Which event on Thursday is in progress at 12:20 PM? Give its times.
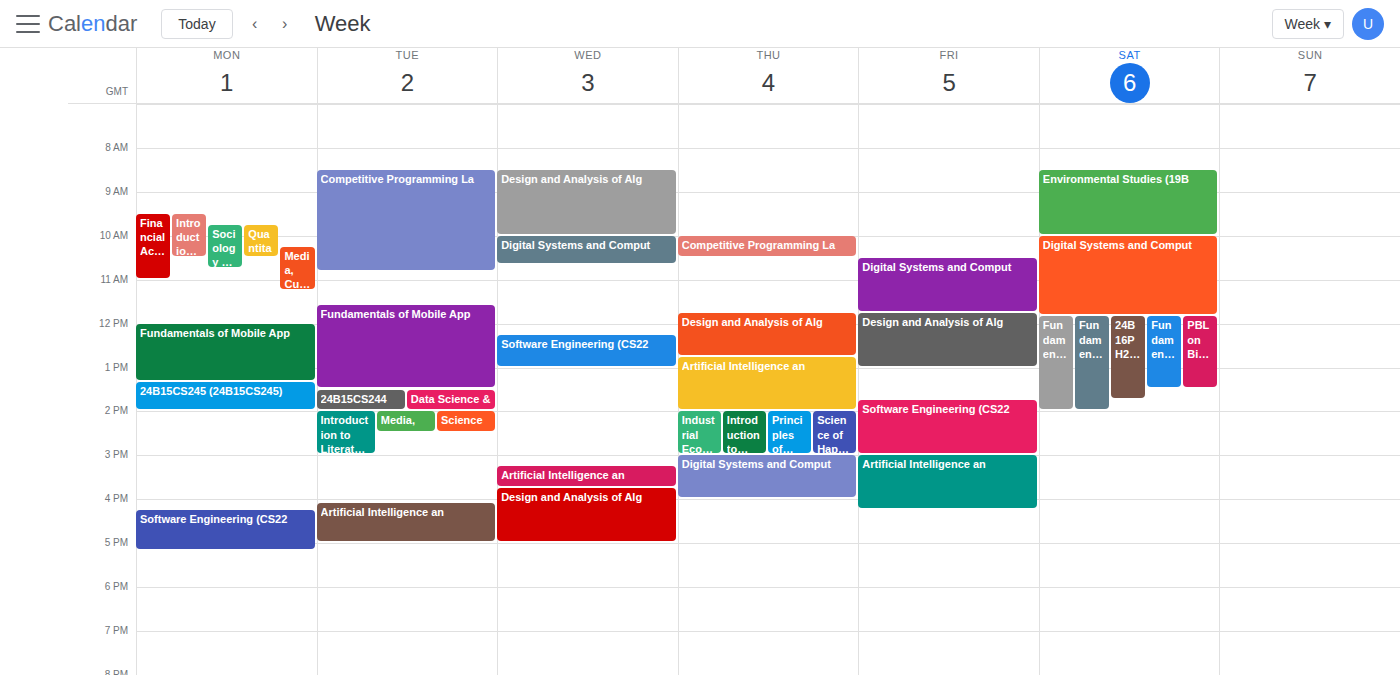
"Design and Analysis of Alg", 11:45 AM to 12:45 PM